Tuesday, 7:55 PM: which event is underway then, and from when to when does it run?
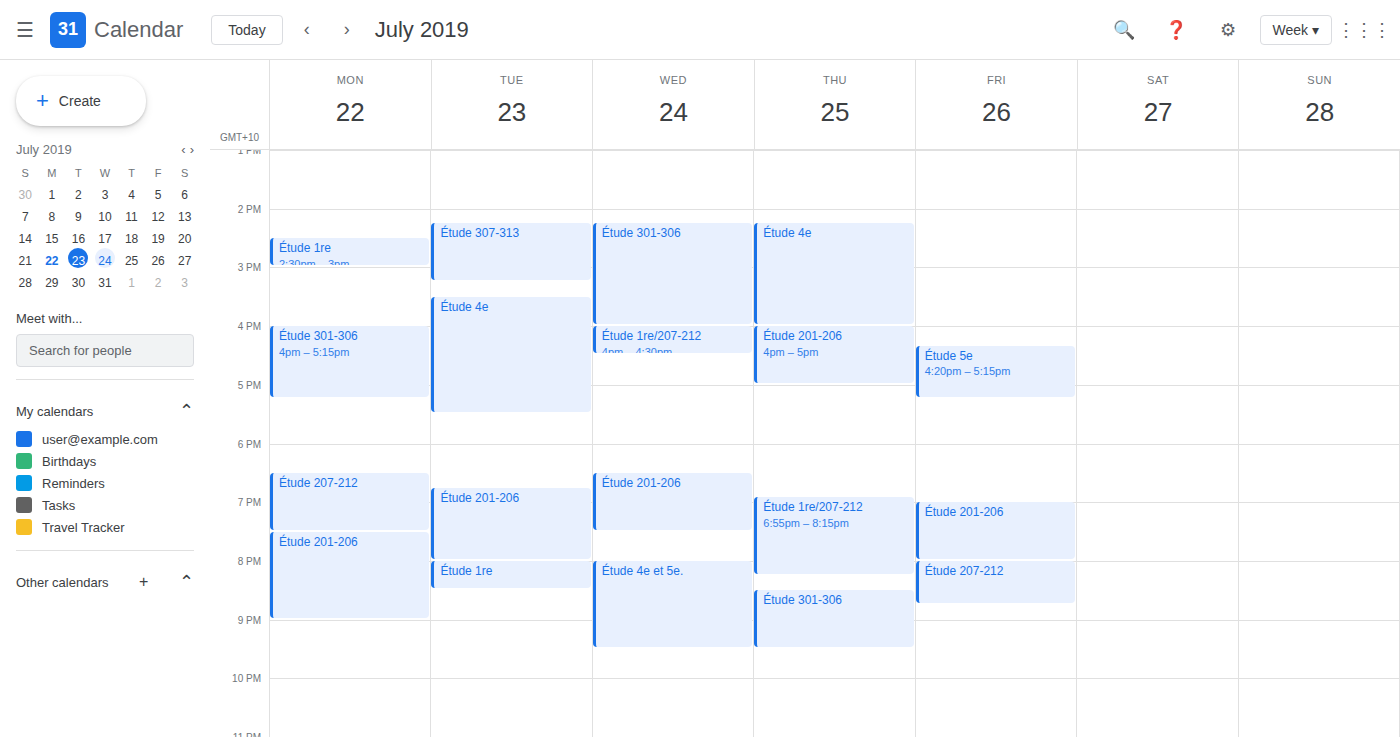
"Étude 201-206", 6:45 PM to 8:00 PM